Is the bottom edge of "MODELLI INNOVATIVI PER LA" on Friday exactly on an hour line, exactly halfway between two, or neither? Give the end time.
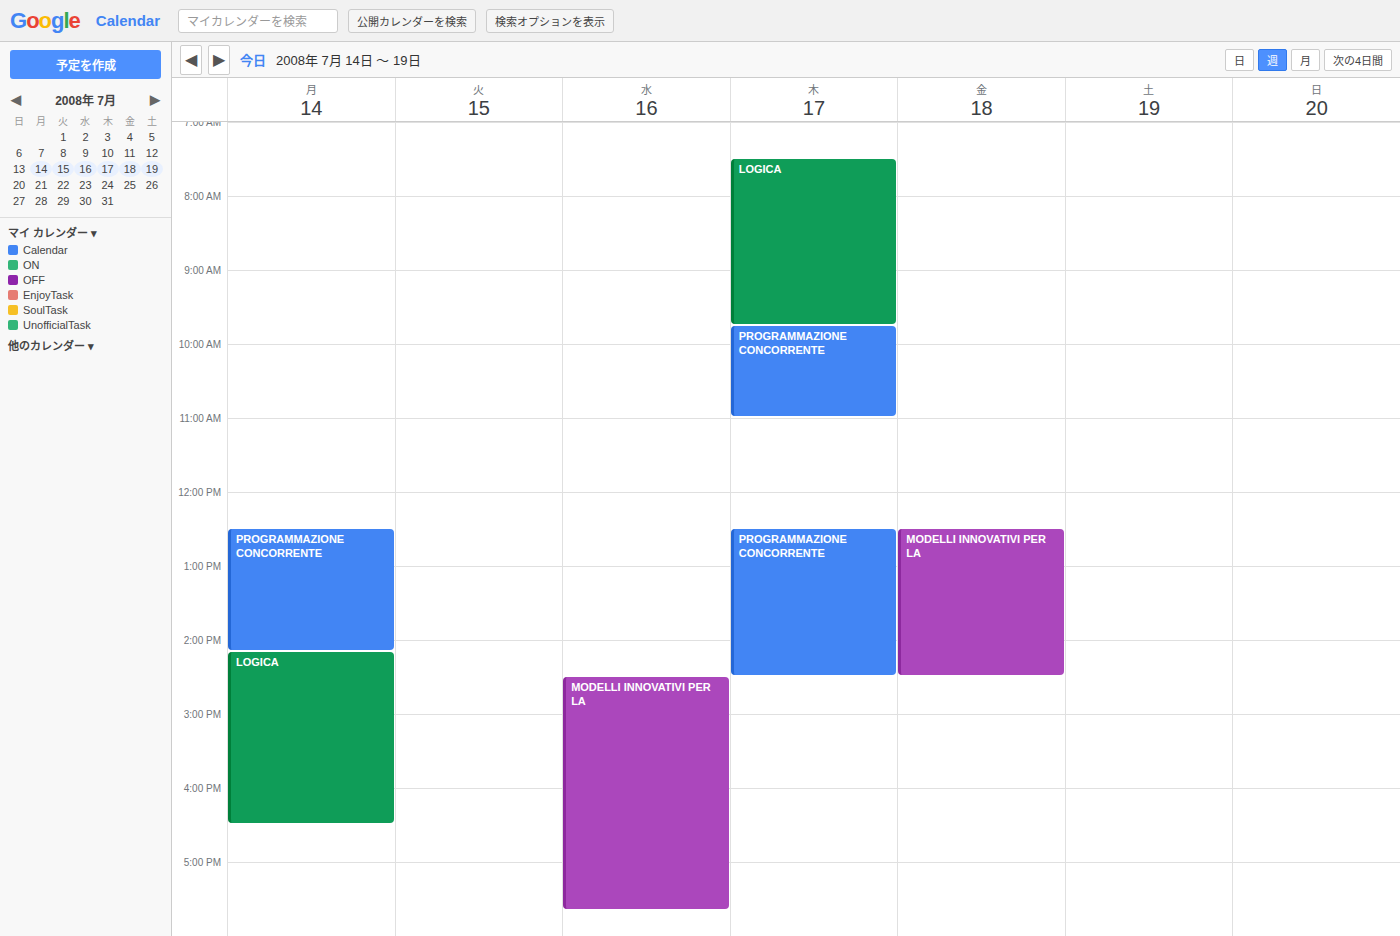
14:30 -- halfway between the 14:00 and 15:00 lines.